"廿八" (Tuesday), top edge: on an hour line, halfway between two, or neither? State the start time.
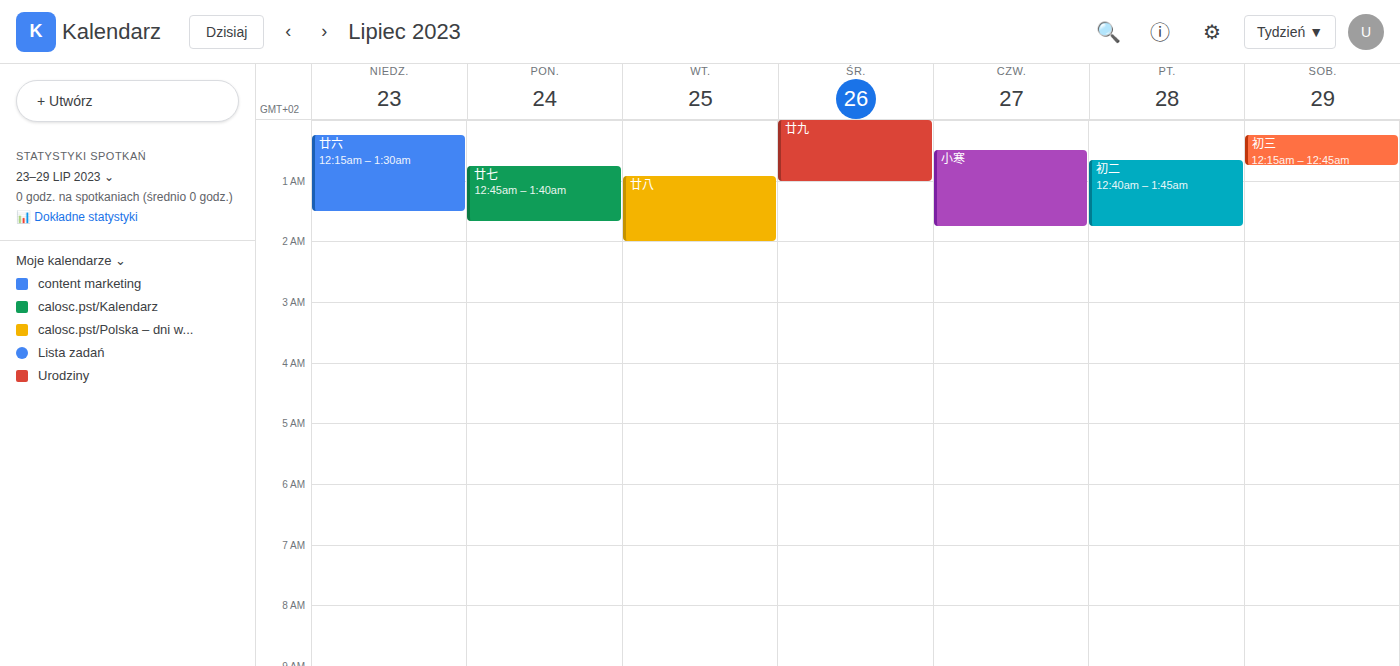
12:55 AM -- neither: 55 minutes below the 12 AM line and 5 minutes above the 1 AM line.